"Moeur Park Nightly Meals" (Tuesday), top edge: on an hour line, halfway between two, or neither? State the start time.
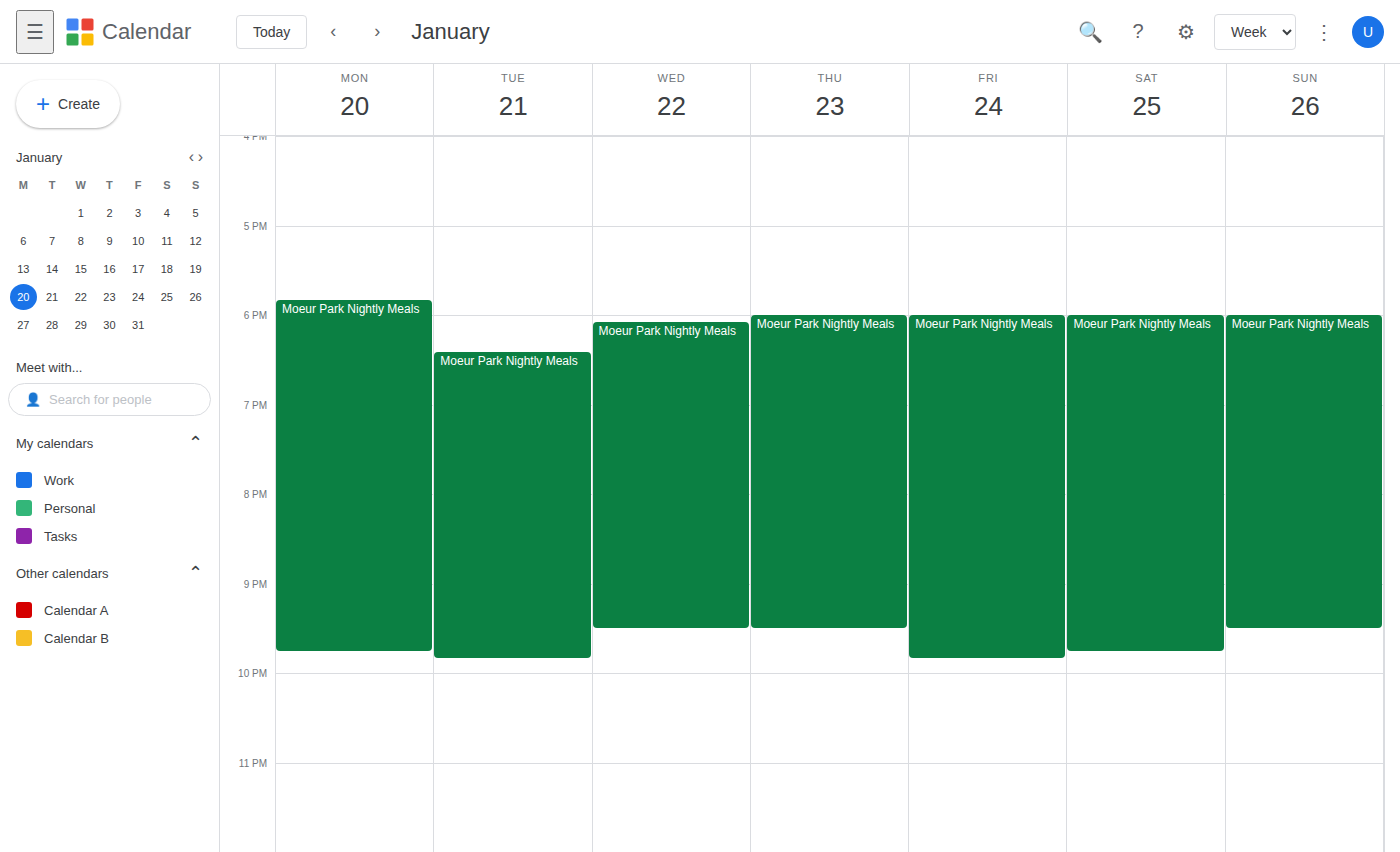
6:25 PM -- neither: 25 minutes below the 6 PM line and 35 minutes above the 7 PM line.